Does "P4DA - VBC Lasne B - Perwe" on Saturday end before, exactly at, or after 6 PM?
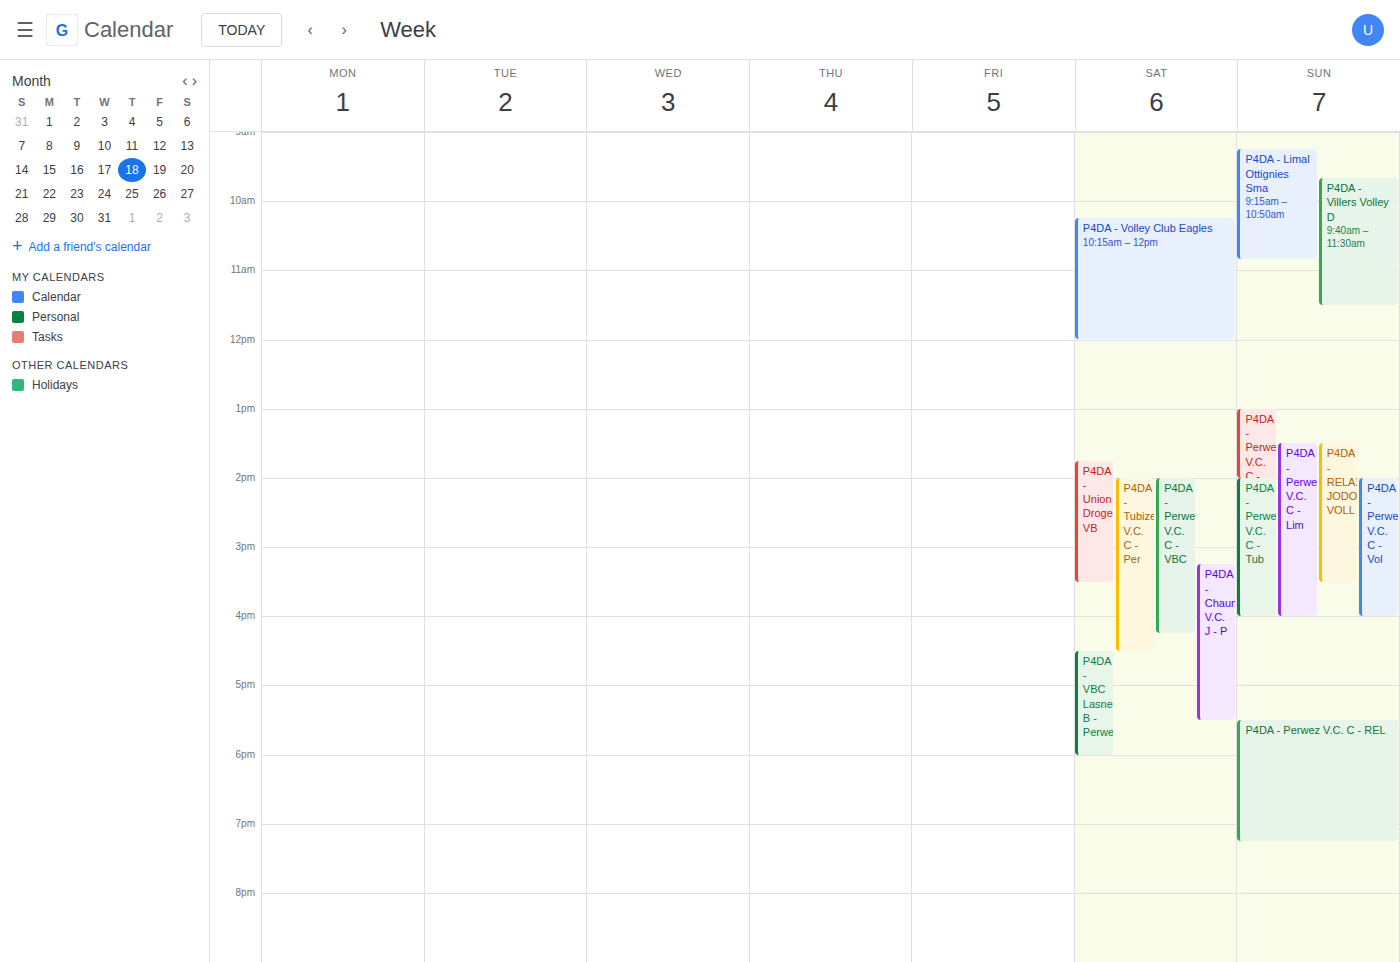
6:00 PM -- exactly at 6 PM, on the 6 PM line.